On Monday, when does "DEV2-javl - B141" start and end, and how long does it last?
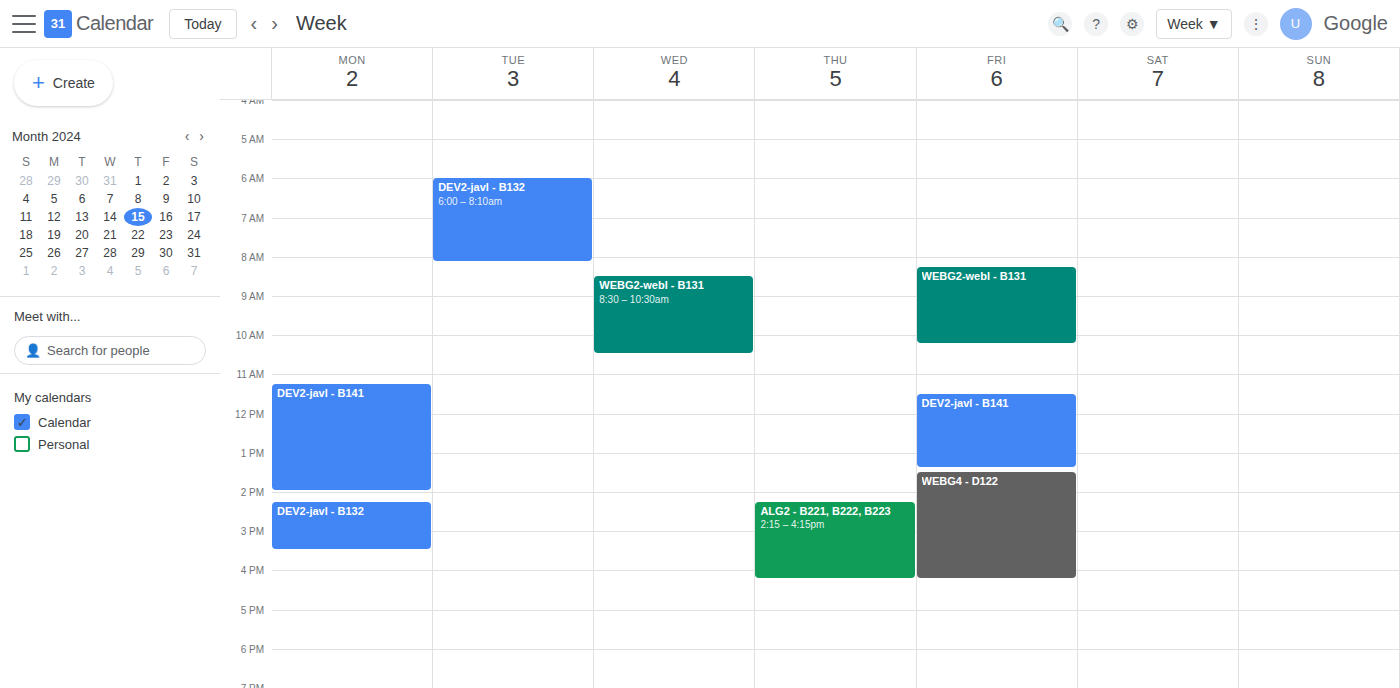
11:15 AM to 2:00 PM, 2 hours 45 minutes